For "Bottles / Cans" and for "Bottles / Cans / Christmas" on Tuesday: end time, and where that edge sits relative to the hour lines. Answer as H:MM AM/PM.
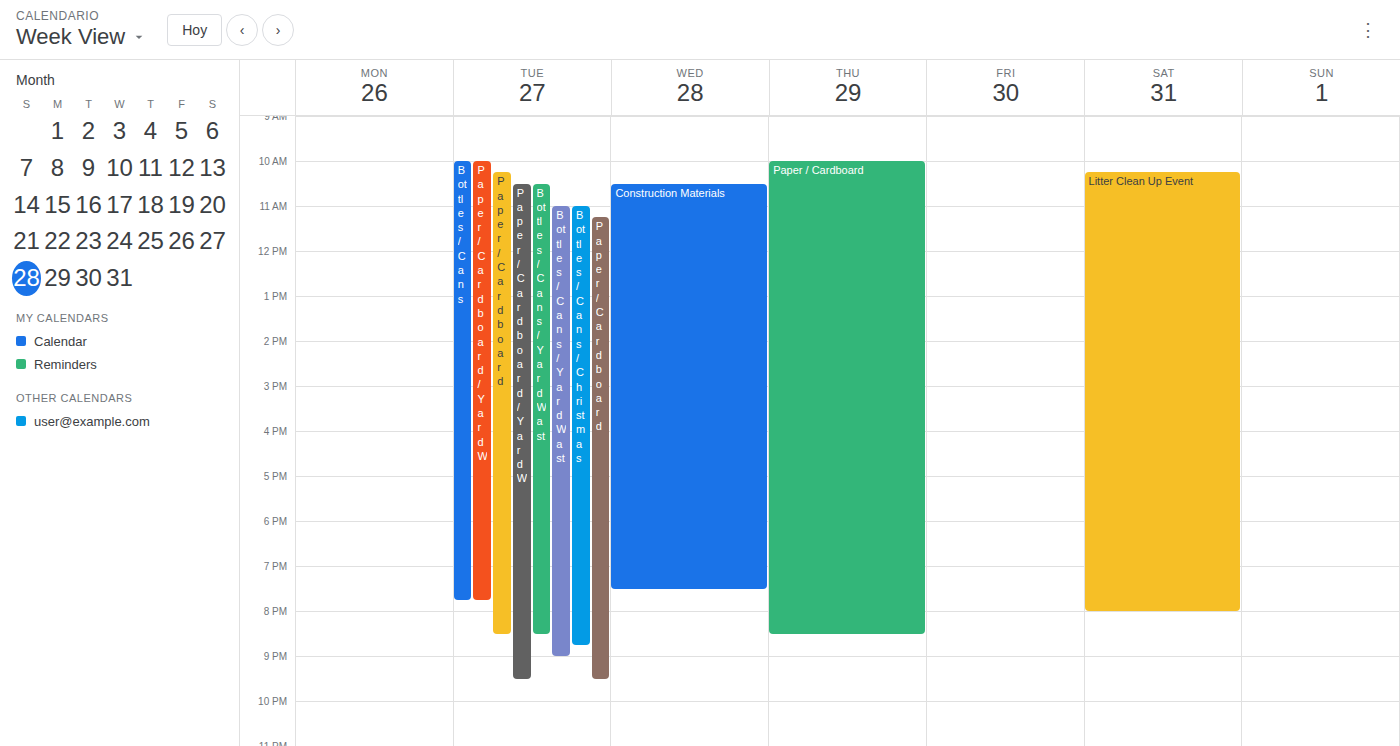
"Bottles / Cans": 7:45 PM, neither: three quarters of the way from the 7 PM line to the 8 PM line. "Bottles / Cans / Christmas": 8:45 PM, neither: three quarters of the way from the 8 PM line to the 9 PM line.